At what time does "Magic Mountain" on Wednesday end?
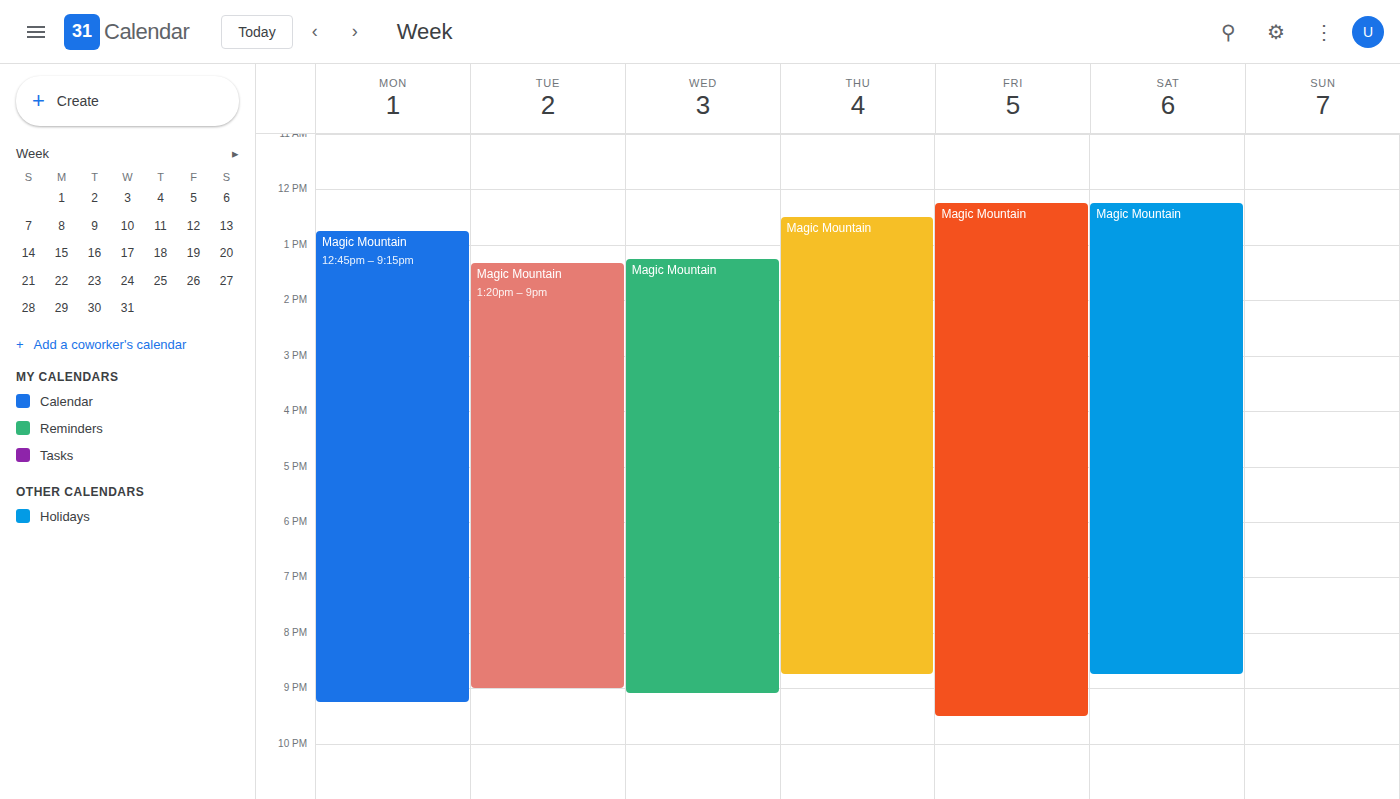
9:05 PM